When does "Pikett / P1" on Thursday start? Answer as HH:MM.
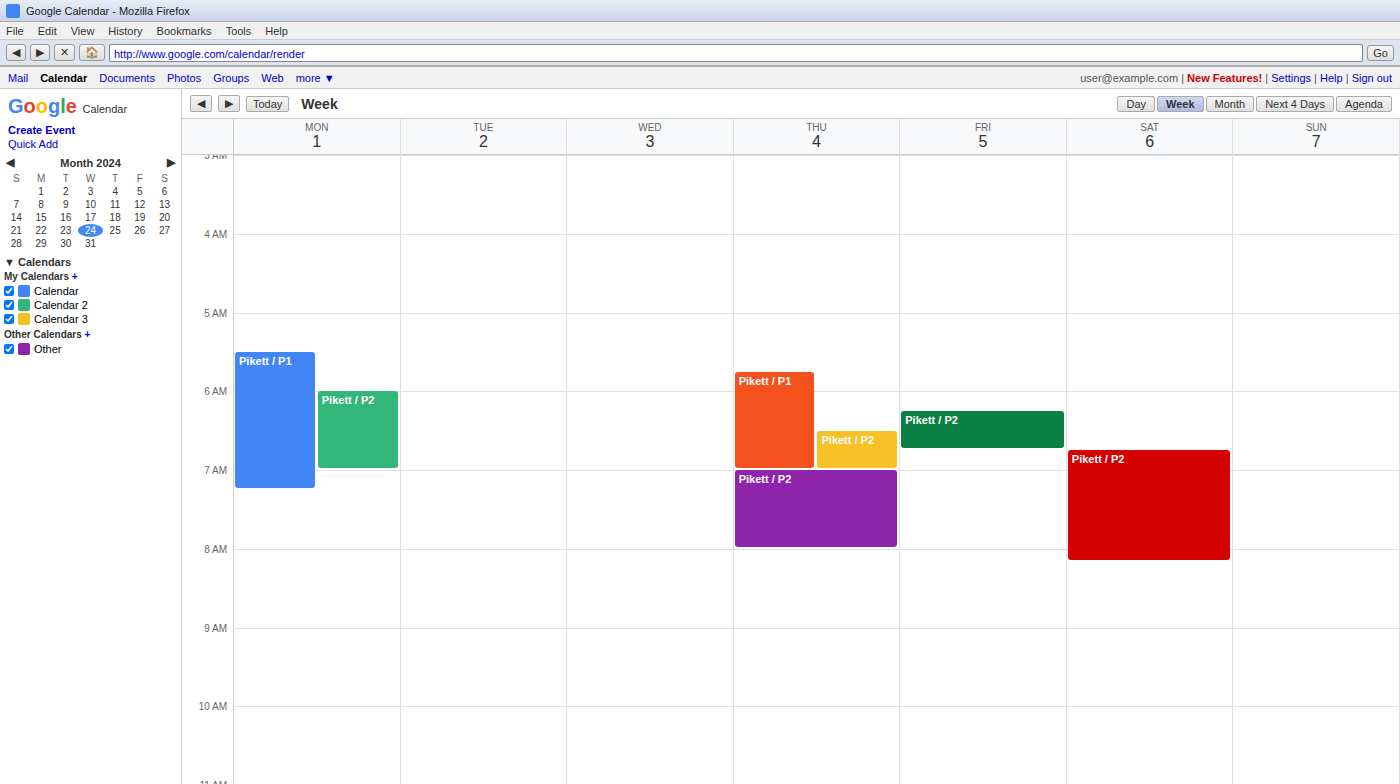
05:45